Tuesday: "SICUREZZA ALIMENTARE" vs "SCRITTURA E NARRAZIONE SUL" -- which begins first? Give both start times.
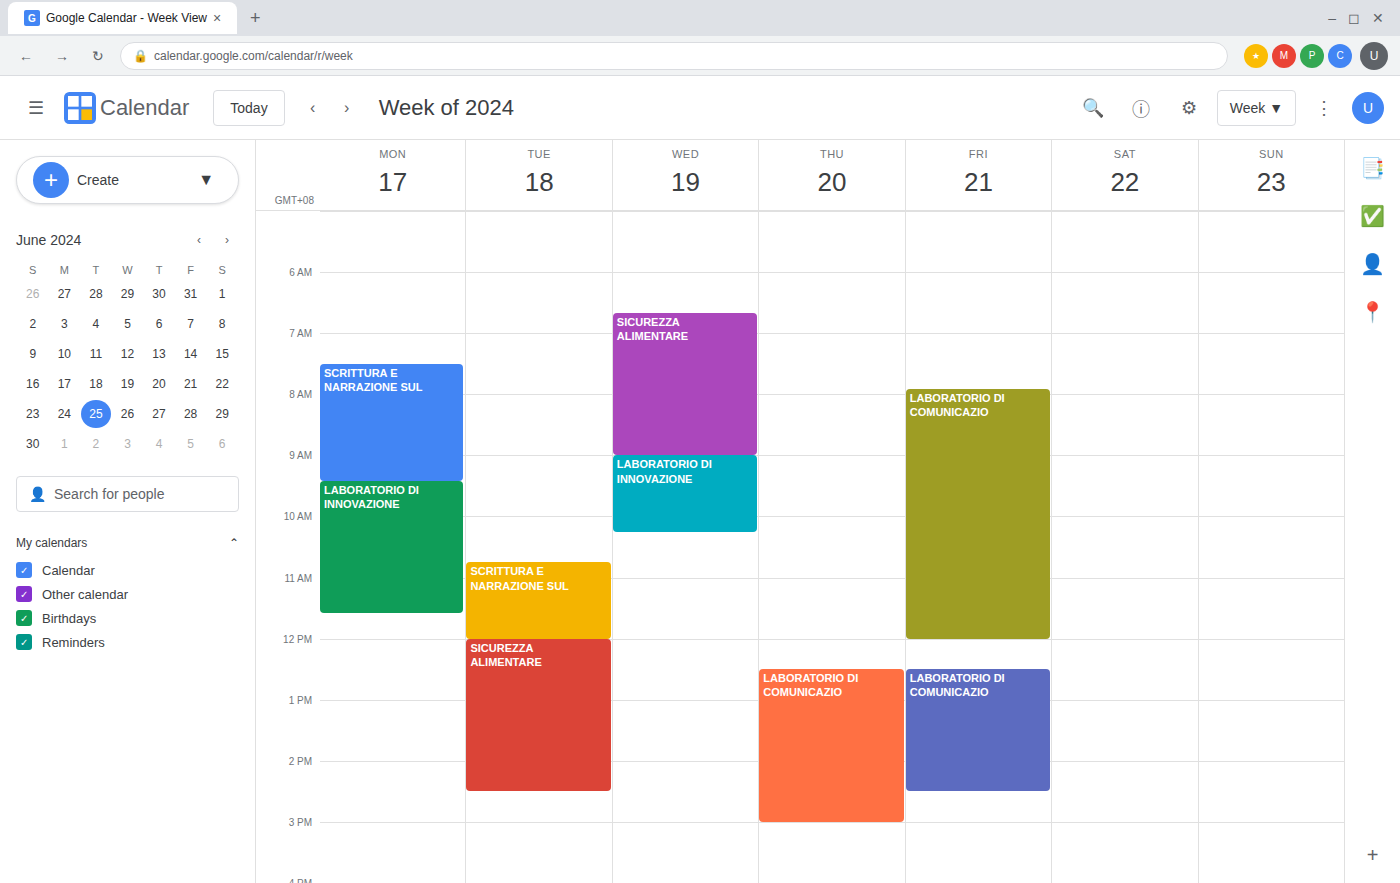
"SCRITTURA E NARRAZIONE SUL" 10:45; "SICUREZZA ALIMENTARE" 12:00.